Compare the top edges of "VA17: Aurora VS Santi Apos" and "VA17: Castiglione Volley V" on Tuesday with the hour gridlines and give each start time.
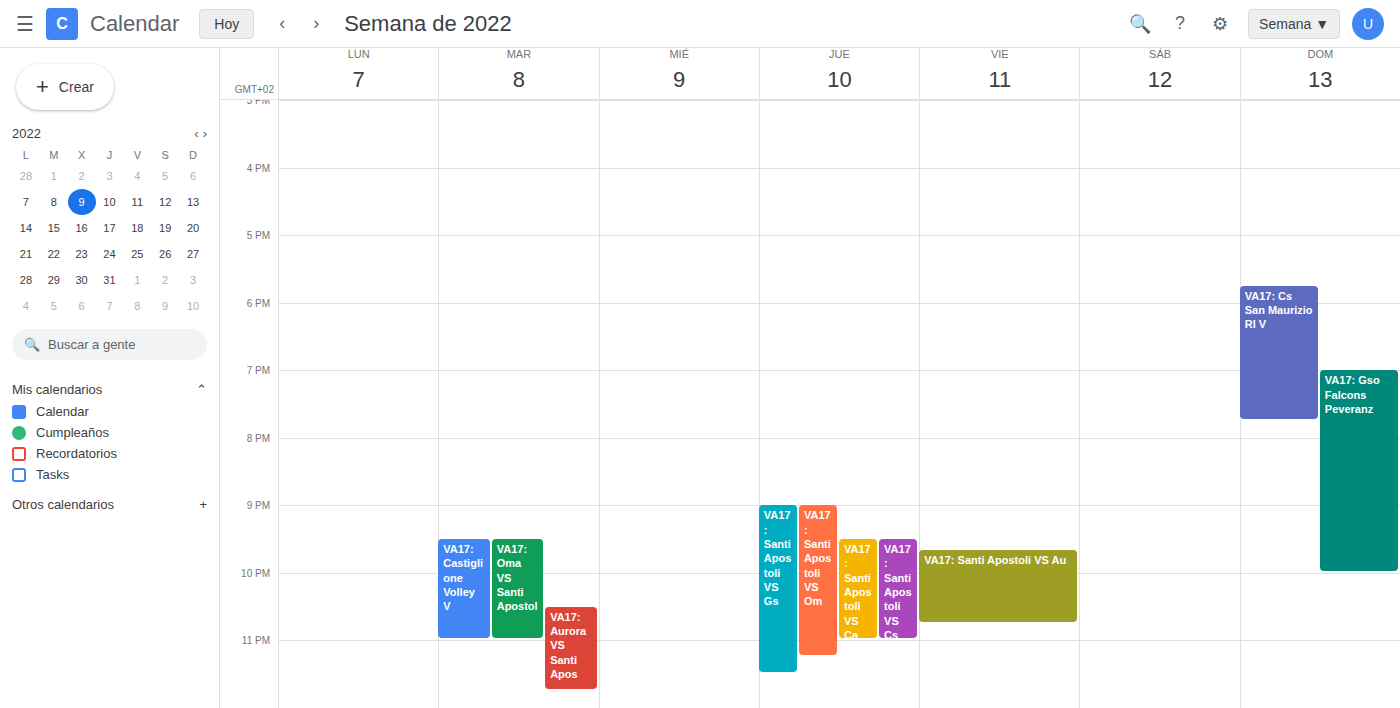
"VA17: Aurora VS Santi Apos": 10:30 PM, halfway between the 10 PM and 11 PM lines. "VA17: Castiglione Volley V": 9:30 PM, halfway between the 9 PM and 10 PM lines.